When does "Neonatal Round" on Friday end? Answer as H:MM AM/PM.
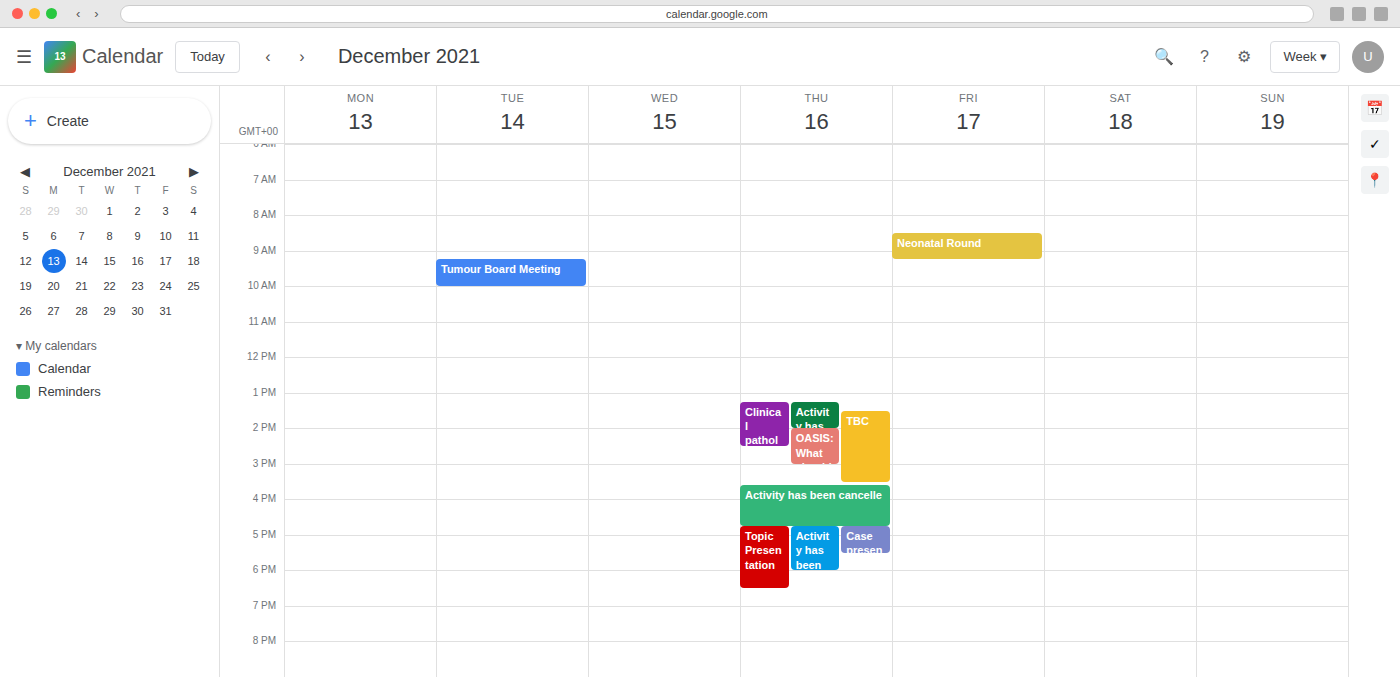
9:15 AM